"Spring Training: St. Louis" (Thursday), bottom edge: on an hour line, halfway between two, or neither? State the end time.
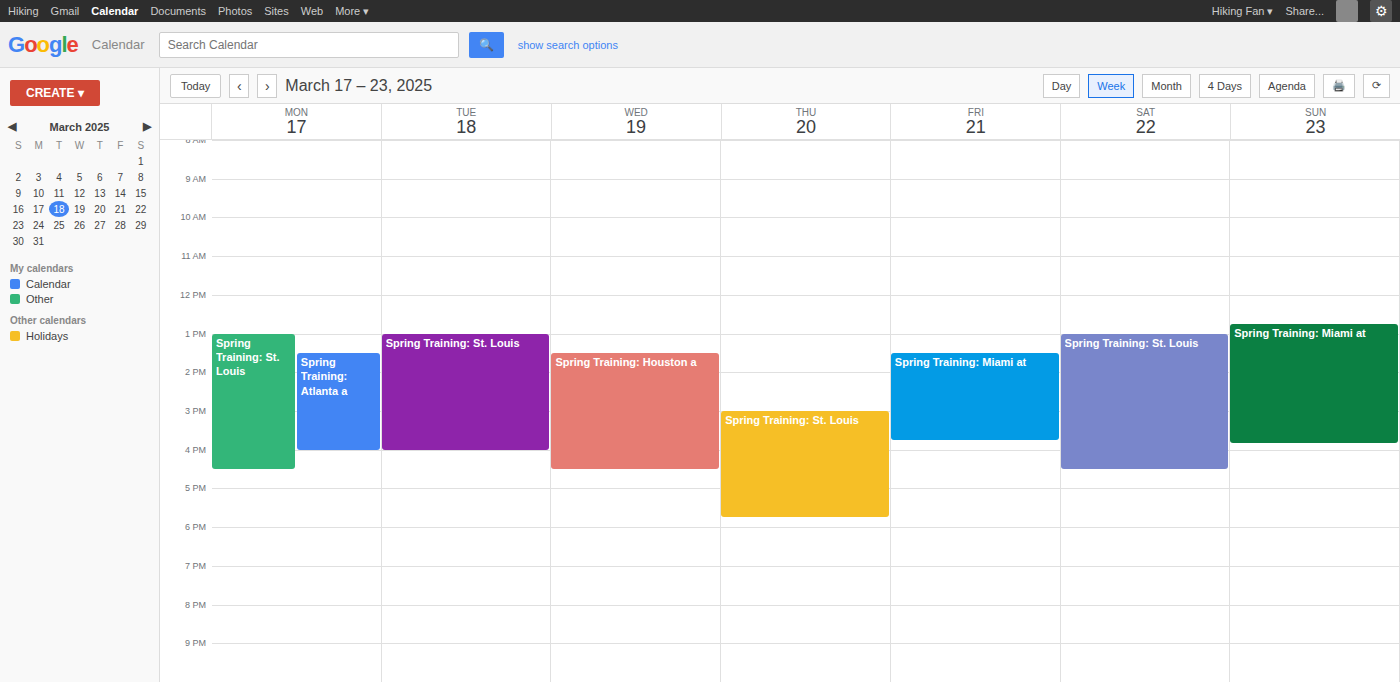
5:45 PM -- neither: three quarters of the way from the 5 PM line to the 6 PM line.